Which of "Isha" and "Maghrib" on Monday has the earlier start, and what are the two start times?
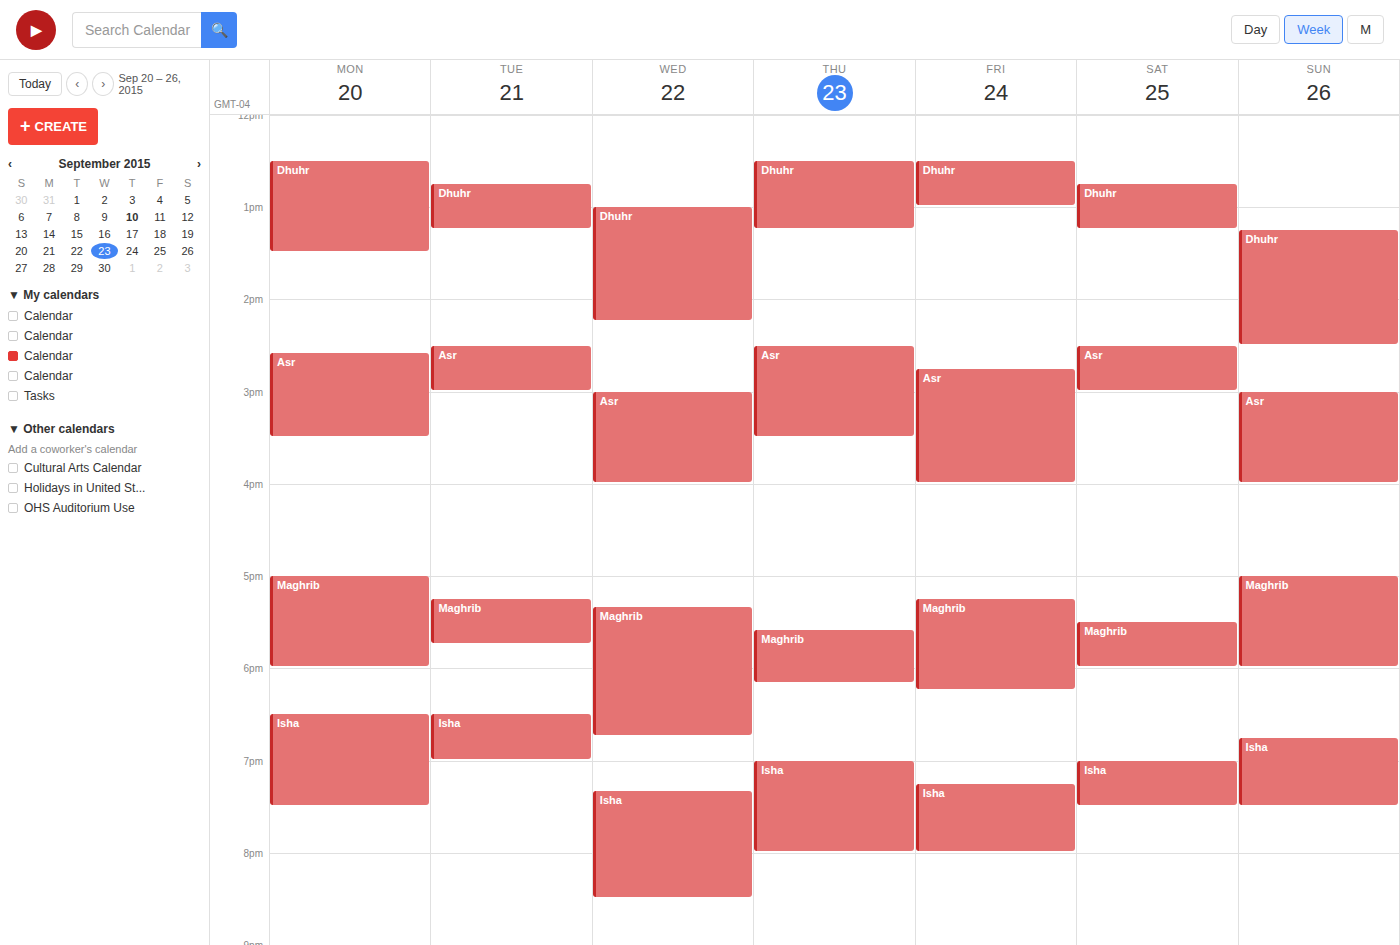
"Maghrib" 5:00 PM; "Isha" 6:30 PM.